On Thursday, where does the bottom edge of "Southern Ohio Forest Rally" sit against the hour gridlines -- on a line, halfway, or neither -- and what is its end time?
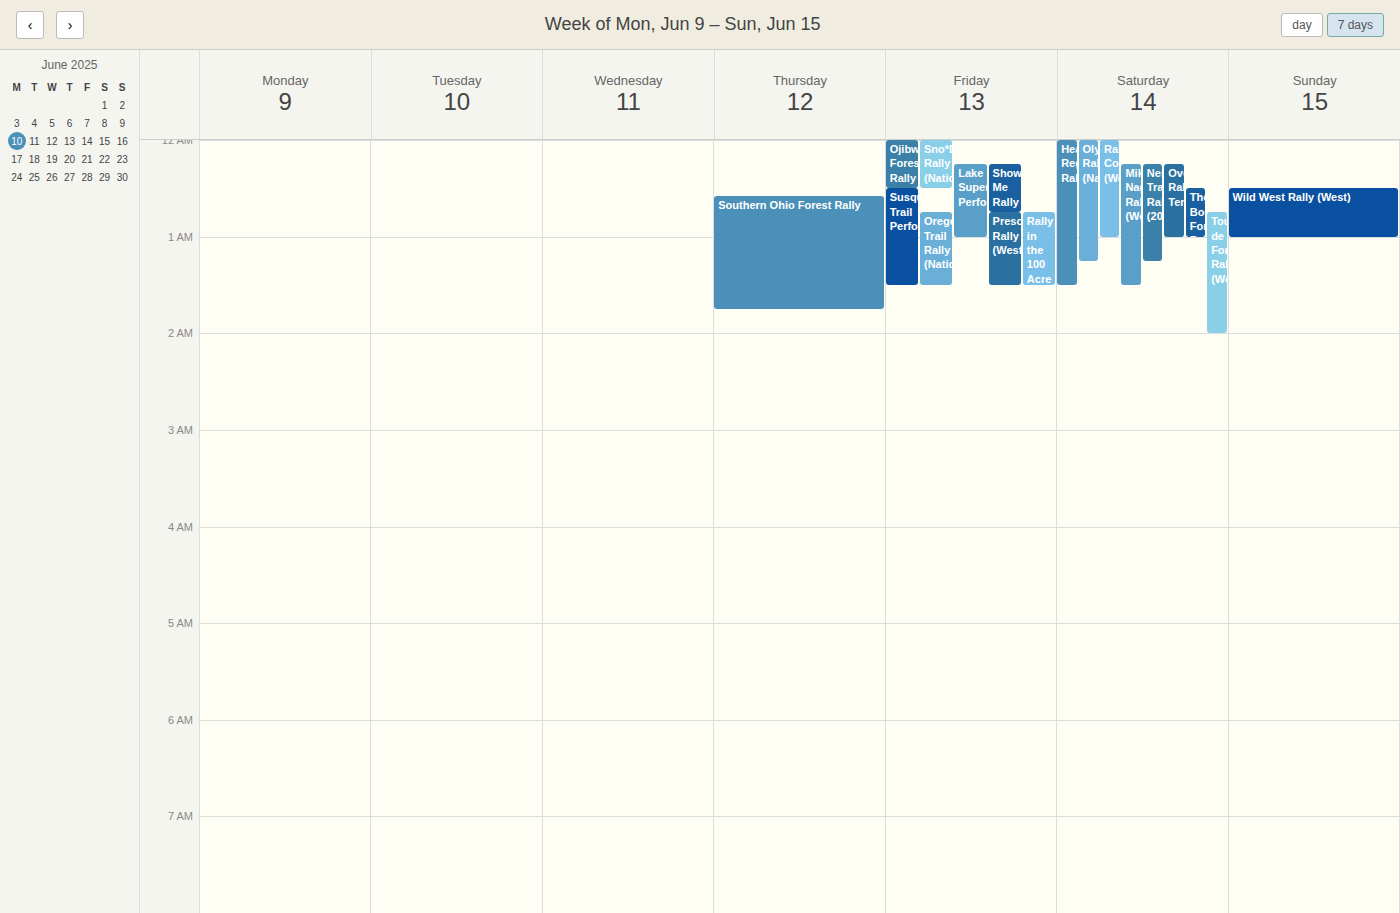
01:45 -- neither: three quarters of the way from the 01:00 line to the 02:00 line.